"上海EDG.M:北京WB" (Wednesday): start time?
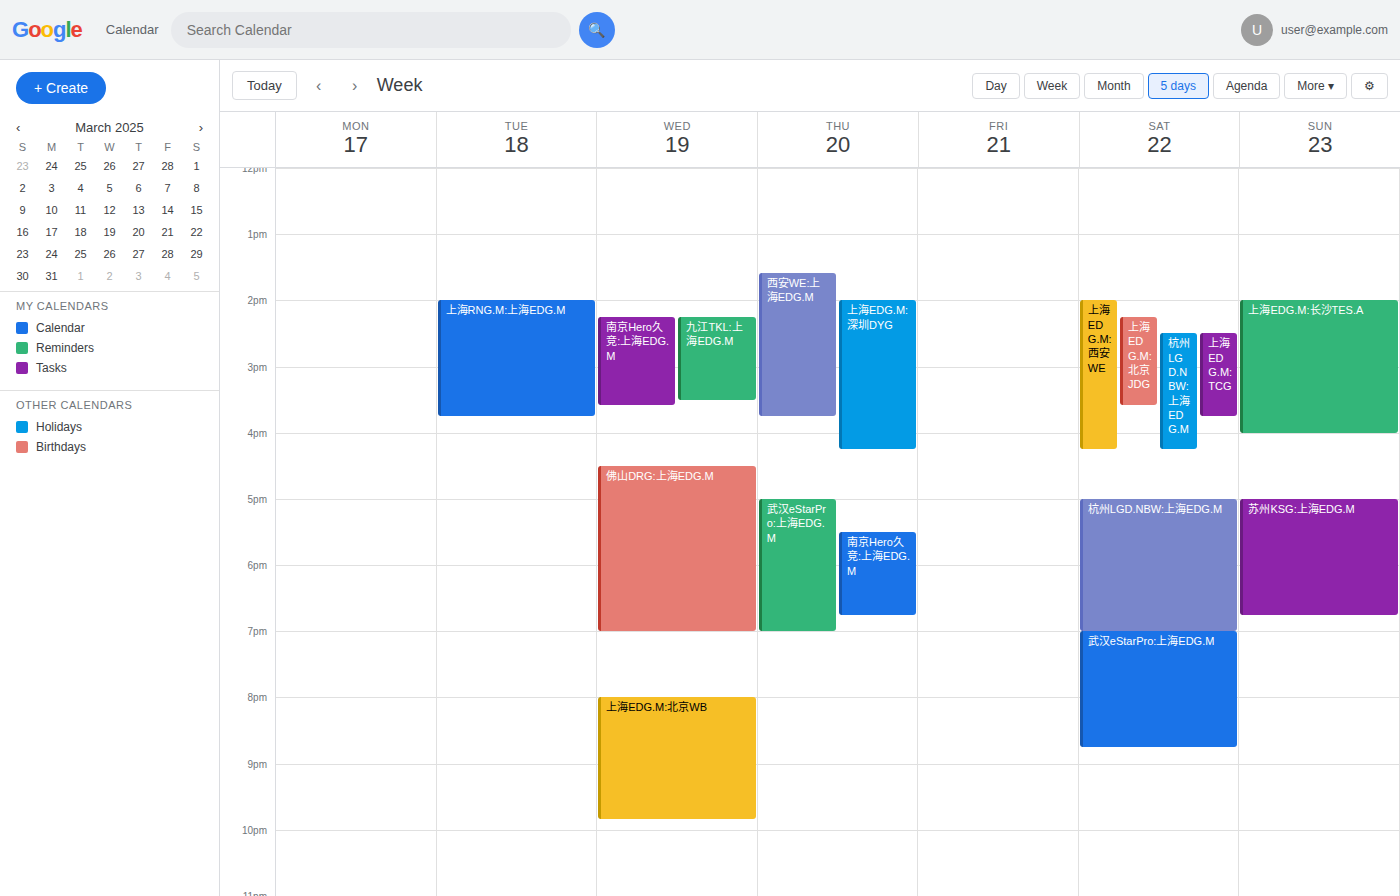
8:00 PM